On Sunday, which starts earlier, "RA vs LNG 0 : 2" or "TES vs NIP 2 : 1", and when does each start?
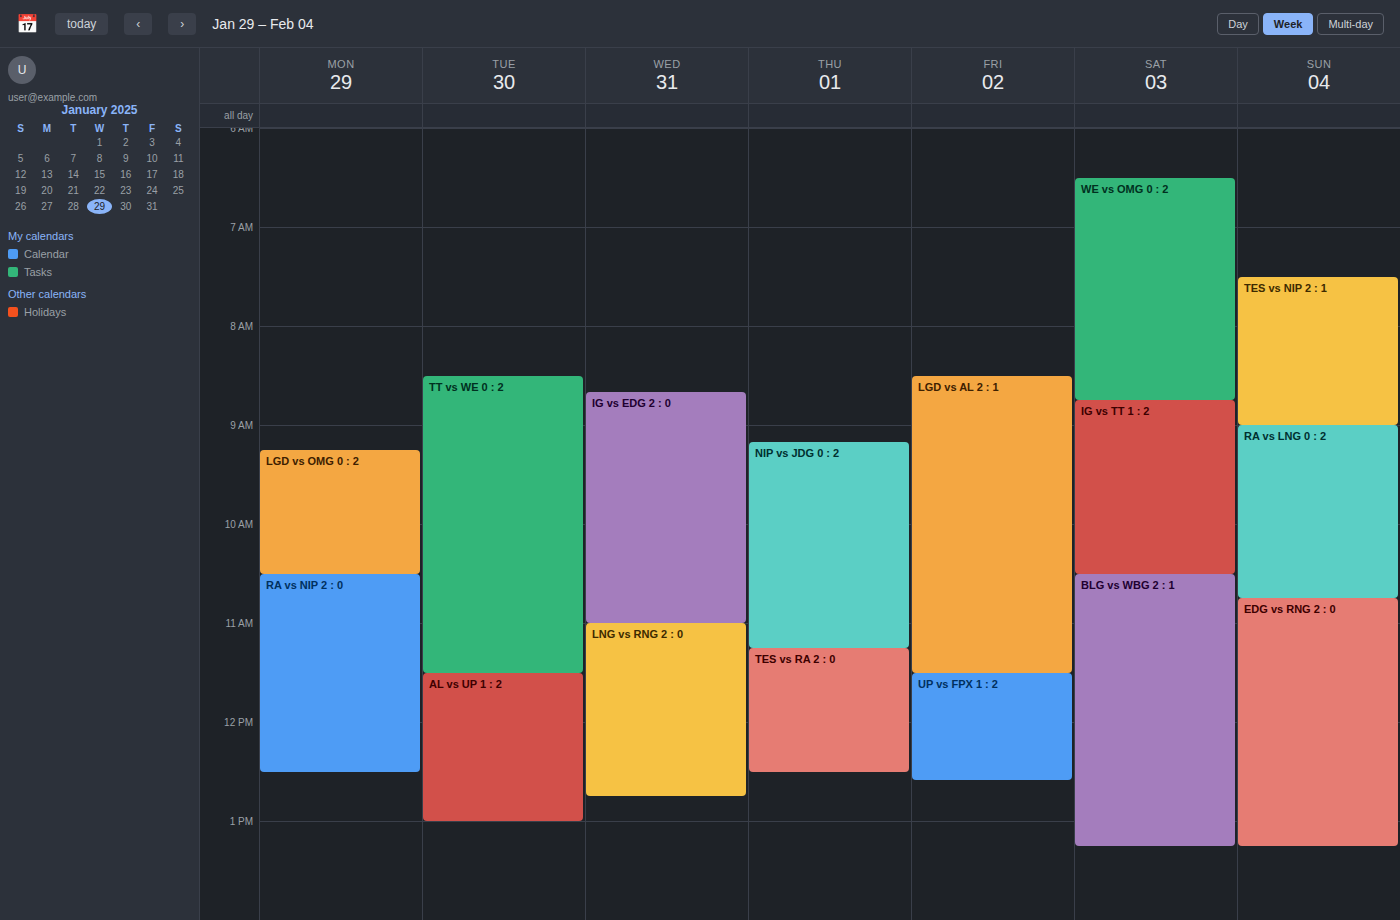
"TES vs NIP 2 : 1" 7:30 AM; "RA vs LNG 0 : 2" 9:00 AM.